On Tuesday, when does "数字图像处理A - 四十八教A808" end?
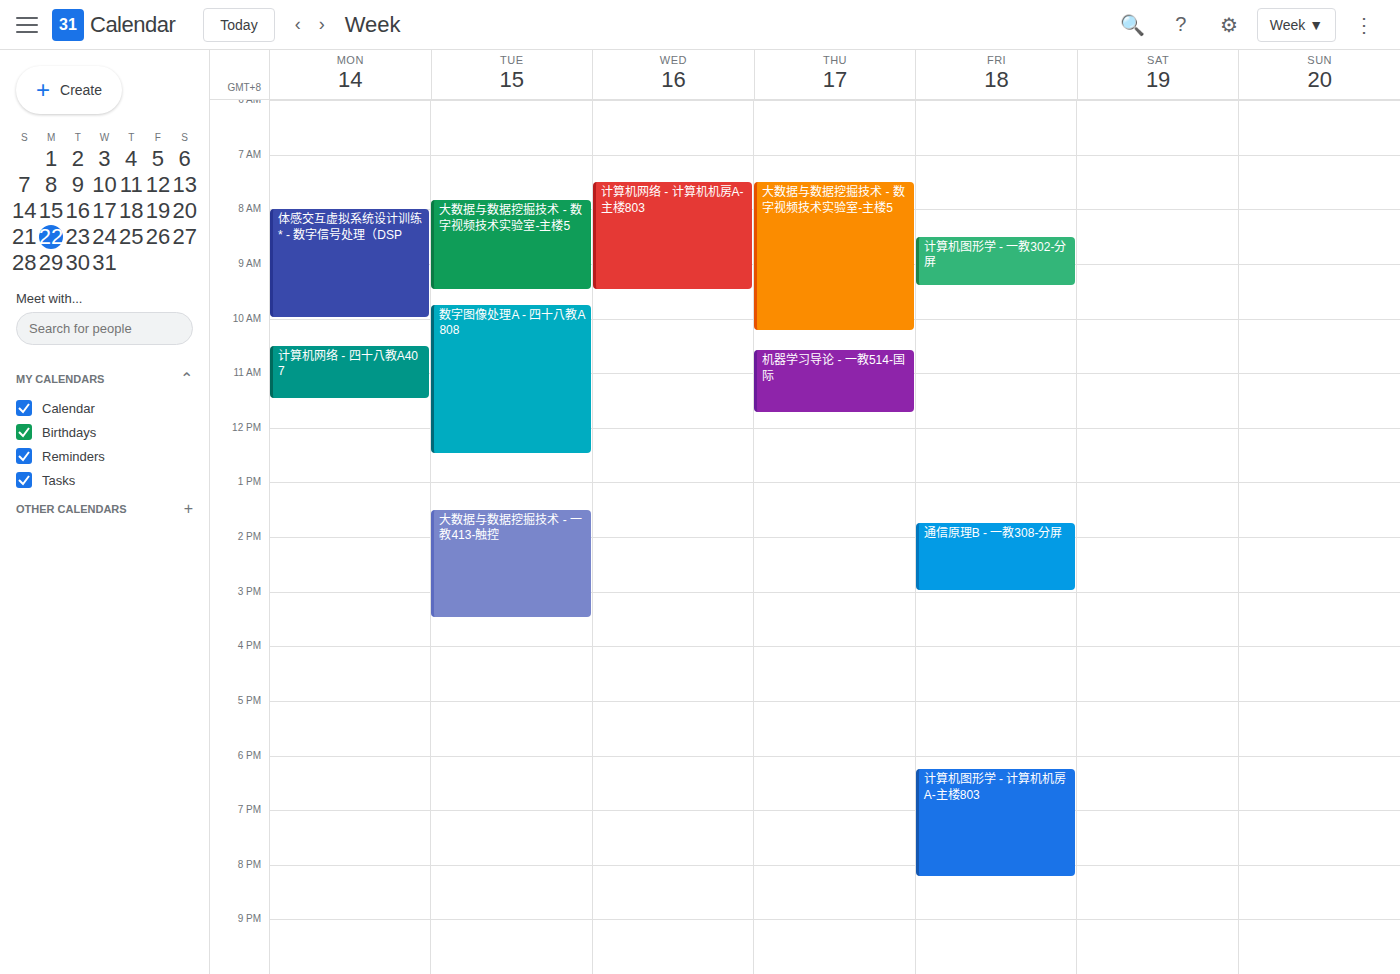
12:30 PM